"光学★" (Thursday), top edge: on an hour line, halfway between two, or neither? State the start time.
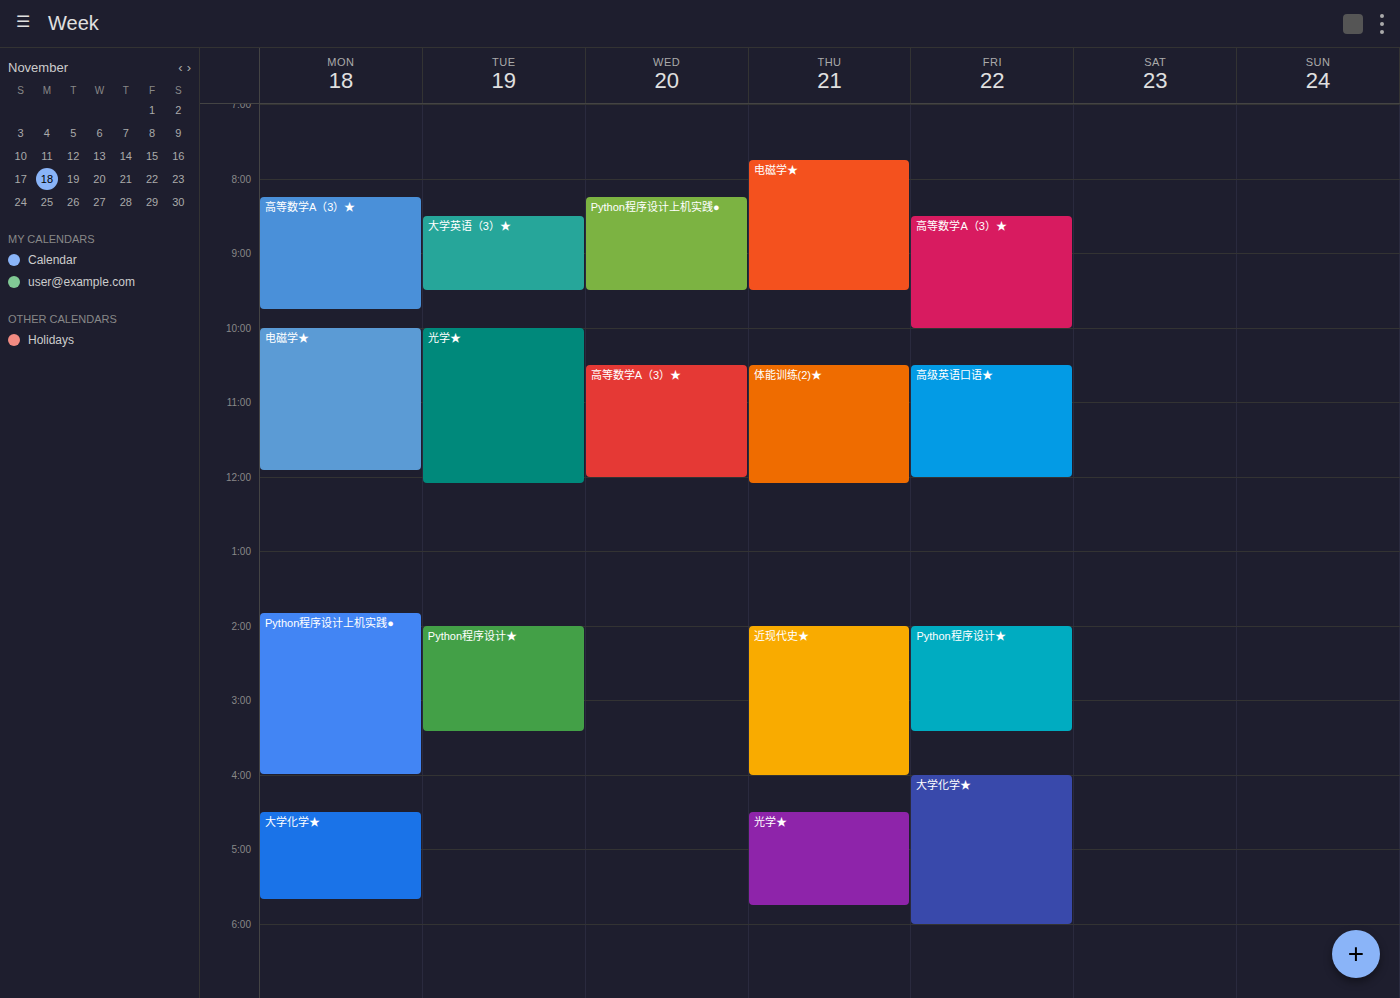
4:30 PM -- halfway between the 4 PM and 5 PM lines.